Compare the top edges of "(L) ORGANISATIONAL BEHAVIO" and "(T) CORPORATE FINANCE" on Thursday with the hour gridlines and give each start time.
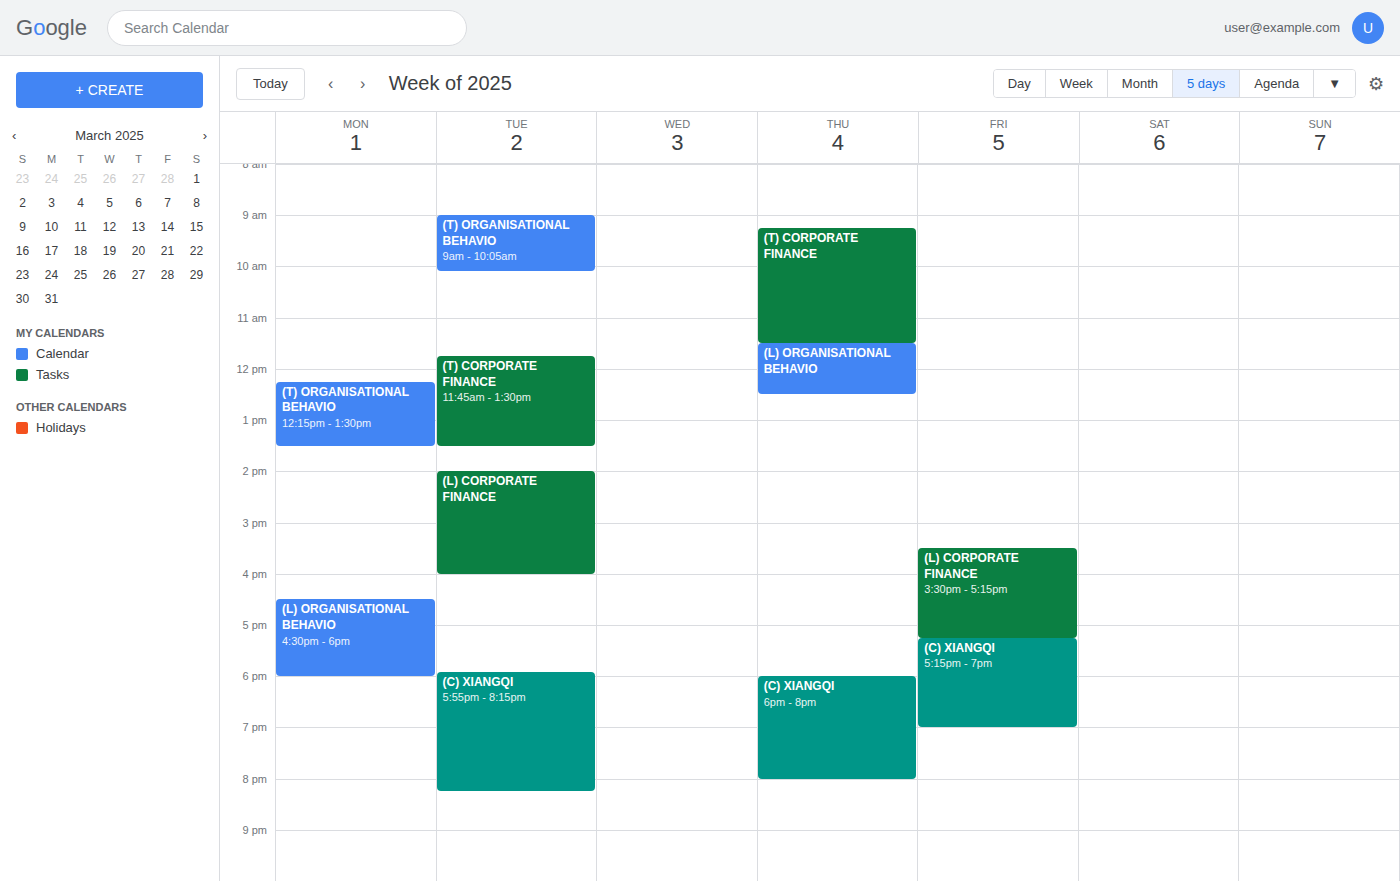
"(L) ORGANISATIONAL BEHAVIO": 11:30 AM, halfway between the 11 AM and 12 PM lines. "(T) CORPORATE FINANCE": 9:15 AM, neither: a quarter of the way from the 9 AM line to the 10 AM line.